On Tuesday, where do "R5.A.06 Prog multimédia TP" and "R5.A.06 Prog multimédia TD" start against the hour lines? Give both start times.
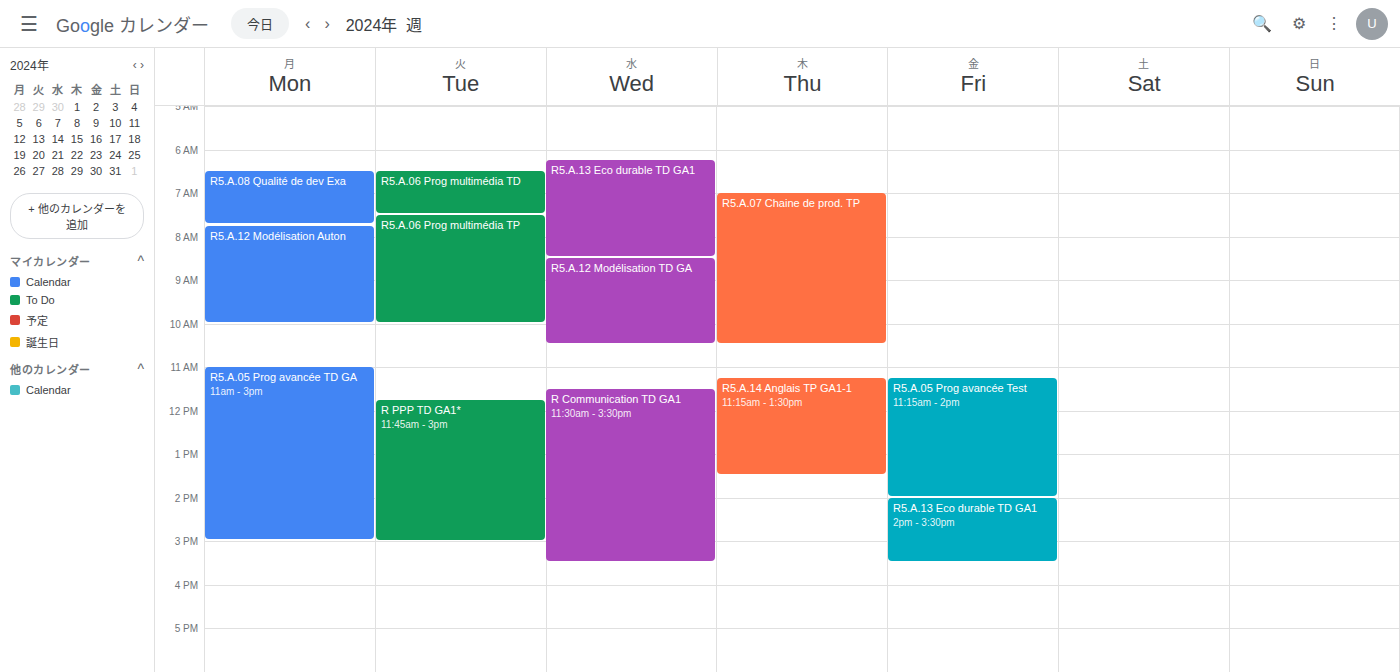
"R5.A.06 Prog multimédia TP": 7:30 AM, halfway between the 7 AM and 8 AM lines. "R5.A.06 Prog multimédia TD": 6:30 AM, halfway between the 6 AM and 7 AM lines.